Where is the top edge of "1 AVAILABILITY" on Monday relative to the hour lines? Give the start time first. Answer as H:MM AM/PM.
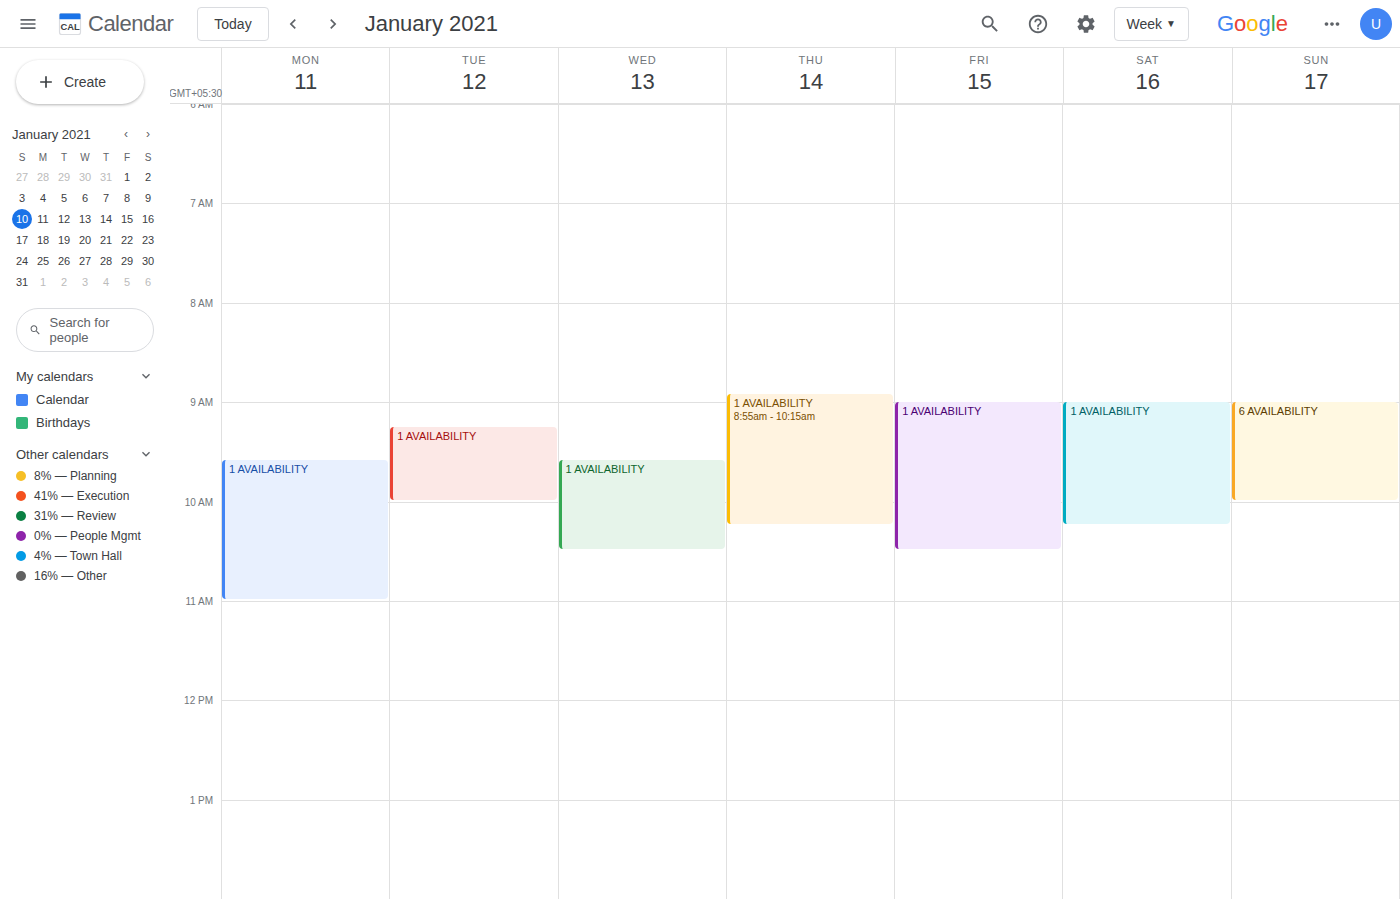
9:35 AM -- neither: 35 minutes below the 9 AM line and 25 minutes above the 10 AM line.